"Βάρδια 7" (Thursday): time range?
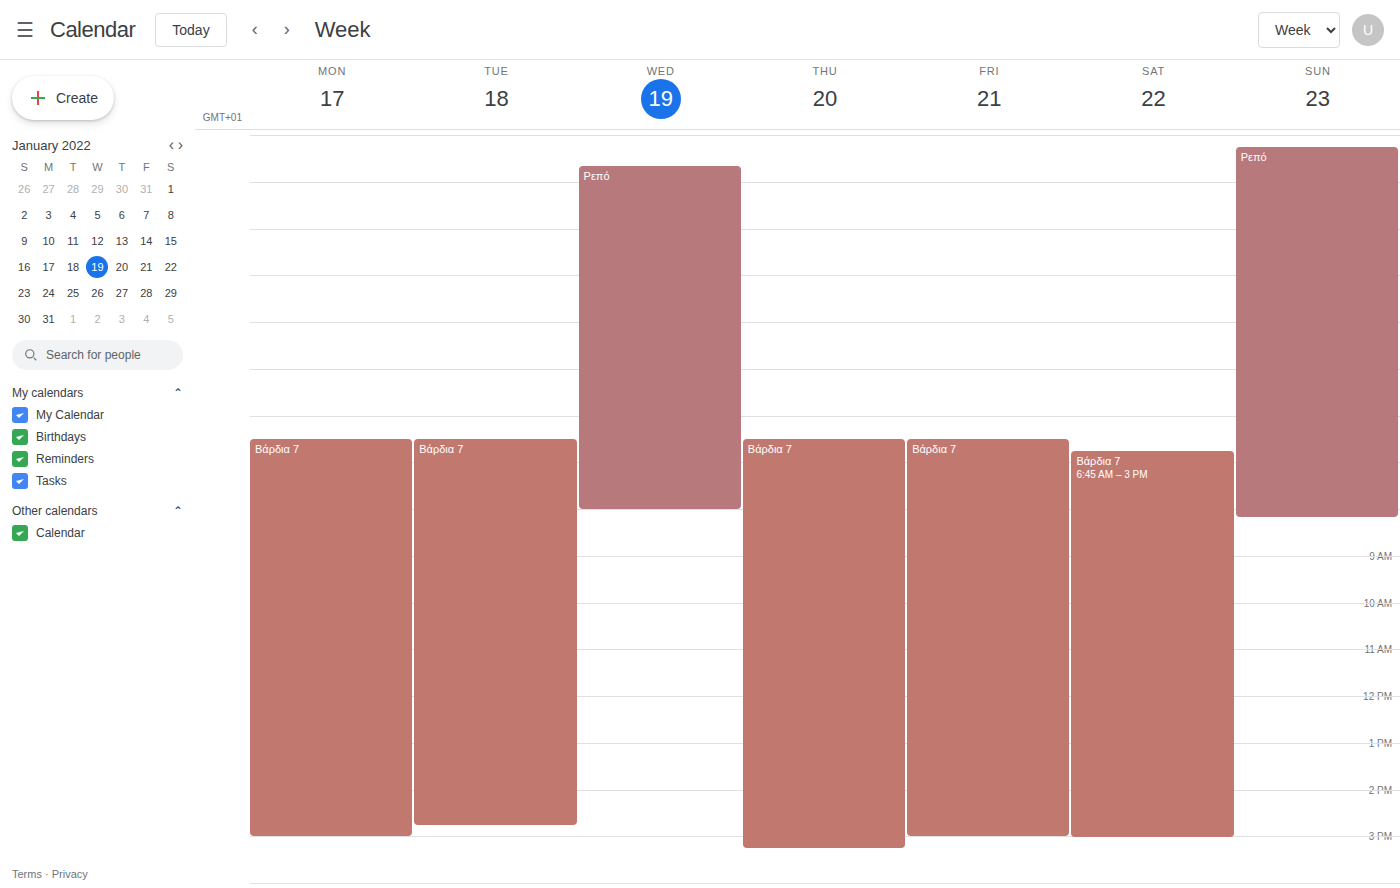
6:30 AM to 3:15 PM